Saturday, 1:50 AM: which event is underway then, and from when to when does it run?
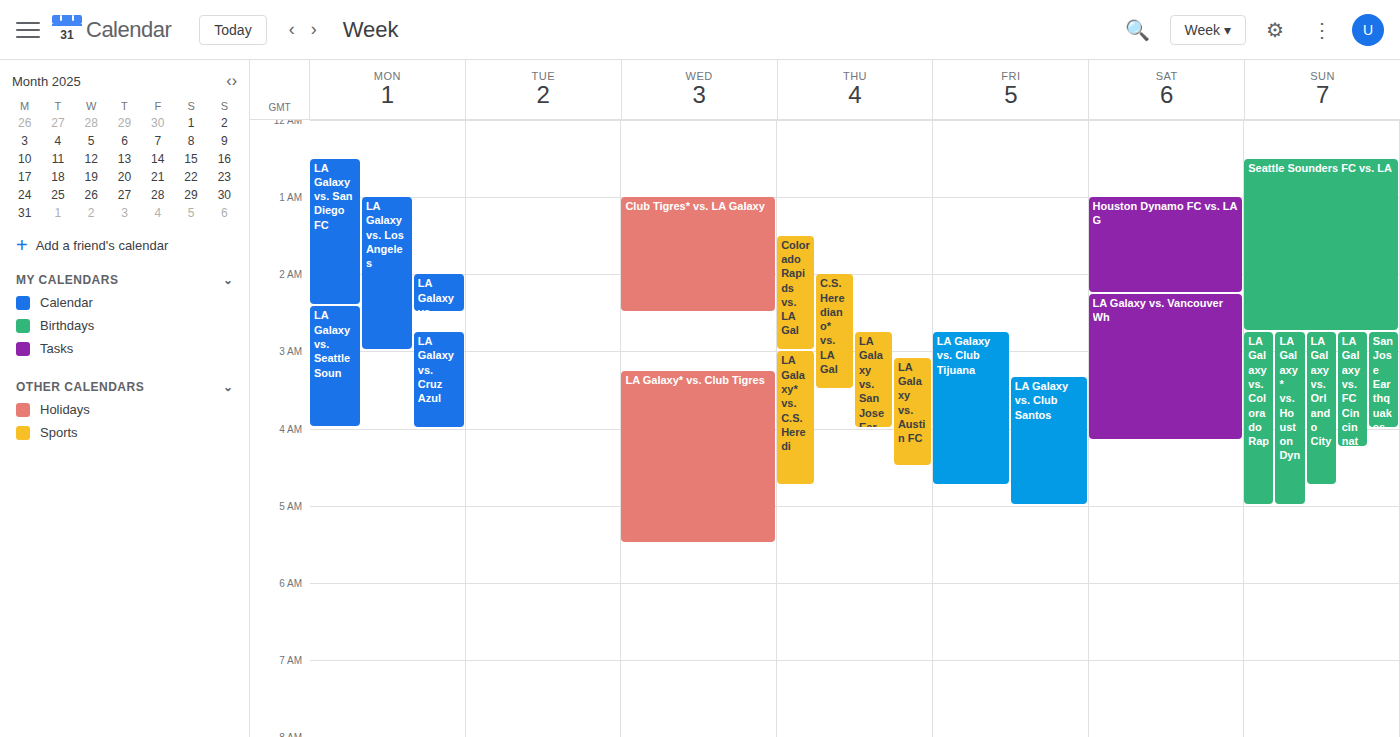
"Houston Dynamo FC vs. LA G", 1:00 AM to 2:15 AM